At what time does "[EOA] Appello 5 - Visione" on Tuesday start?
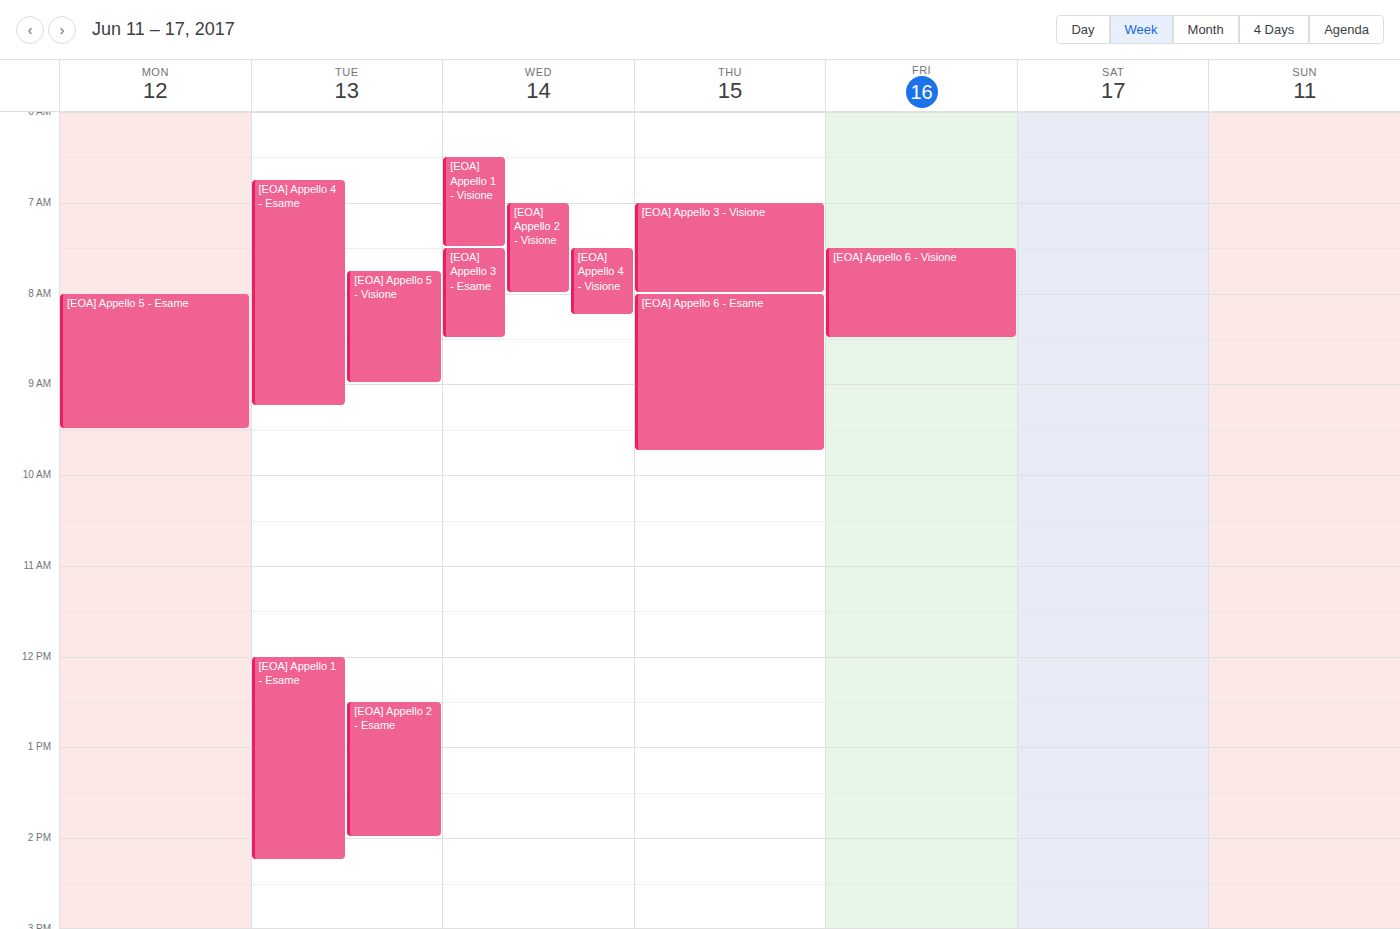
7:45 AM